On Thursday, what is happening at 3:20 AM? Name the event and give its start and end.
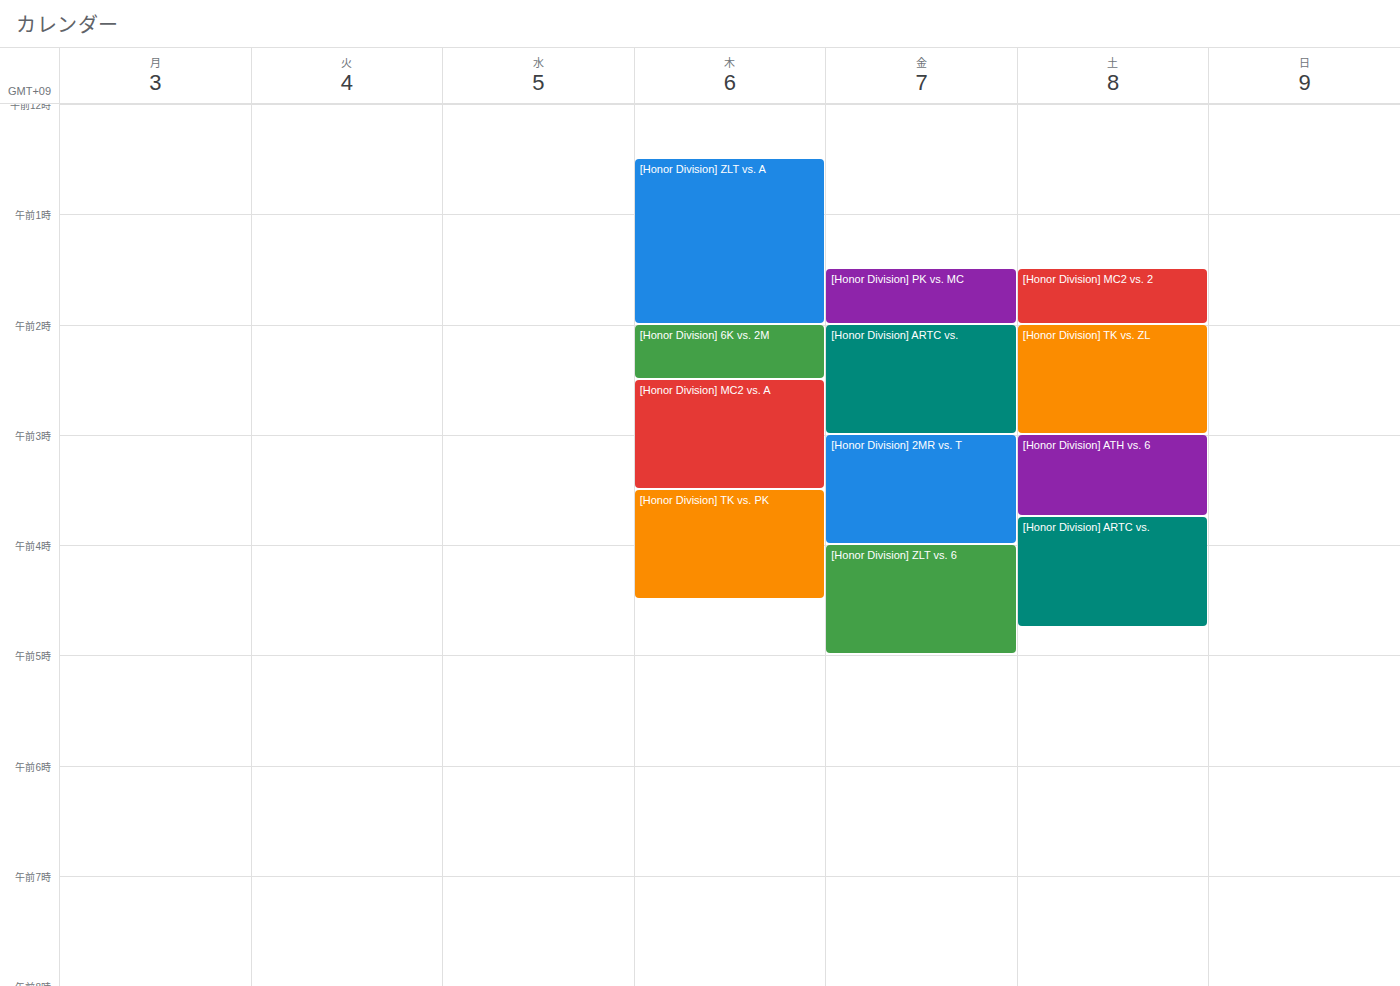
"[Honor Division] MC2 vs. A", 2:30 AM to 3:30 AM